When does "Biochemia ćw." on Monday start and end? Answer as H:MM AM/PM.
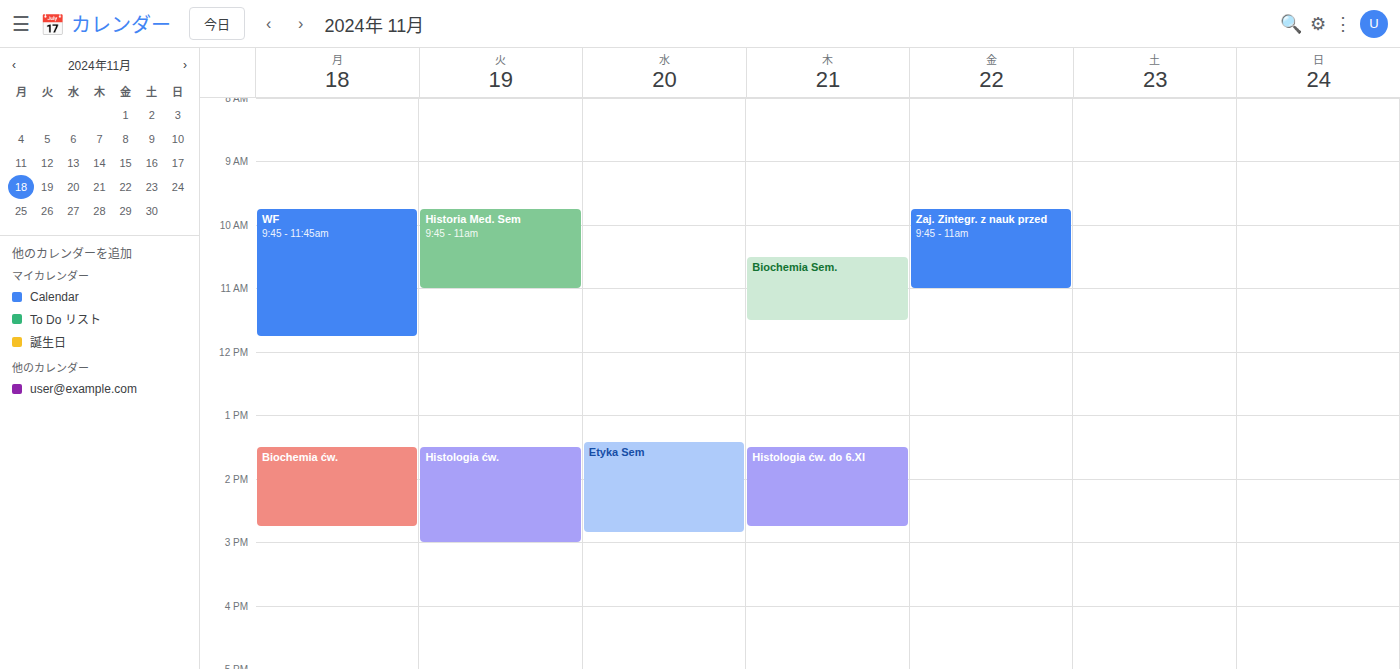
1:30 PM to 2:45 PM